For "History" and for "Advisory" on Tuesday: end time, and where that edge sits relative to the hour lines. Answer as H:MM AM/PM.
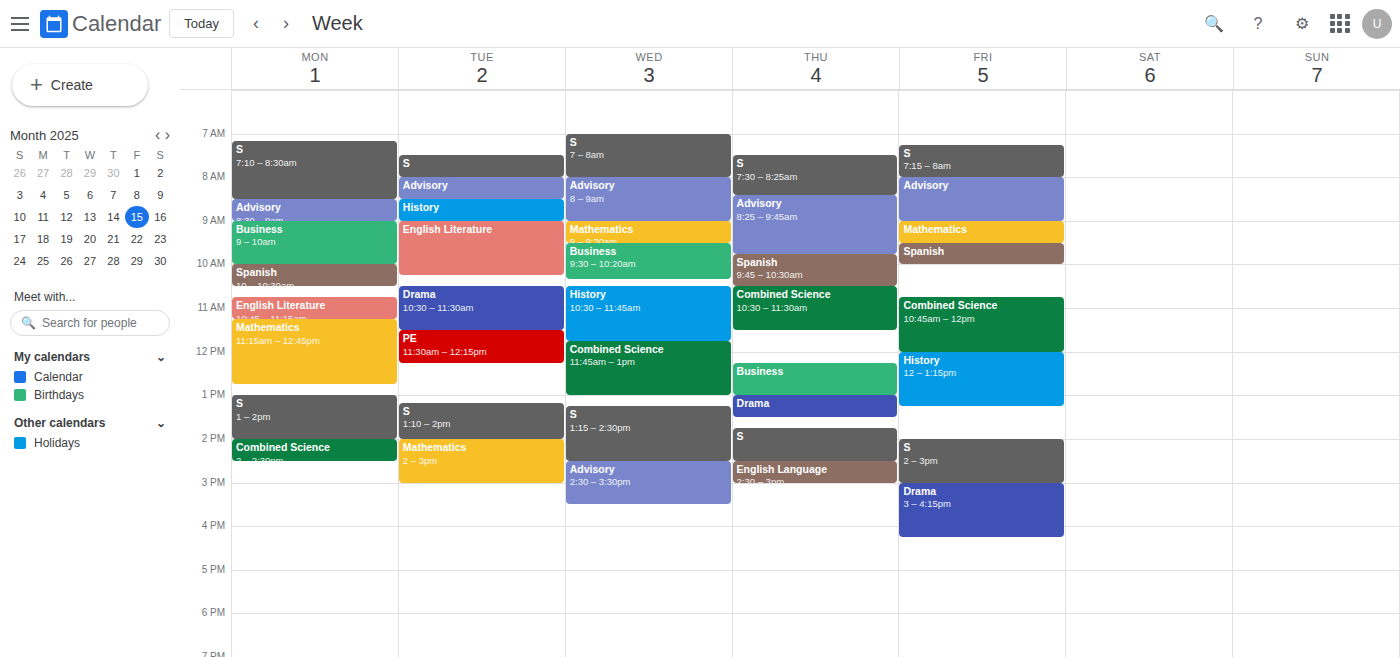
"History": 9:00 AM, exactly on the 9 AM line. "Advisory": 8:30 AM, halfway between the 8 AM and 9 AM lines.